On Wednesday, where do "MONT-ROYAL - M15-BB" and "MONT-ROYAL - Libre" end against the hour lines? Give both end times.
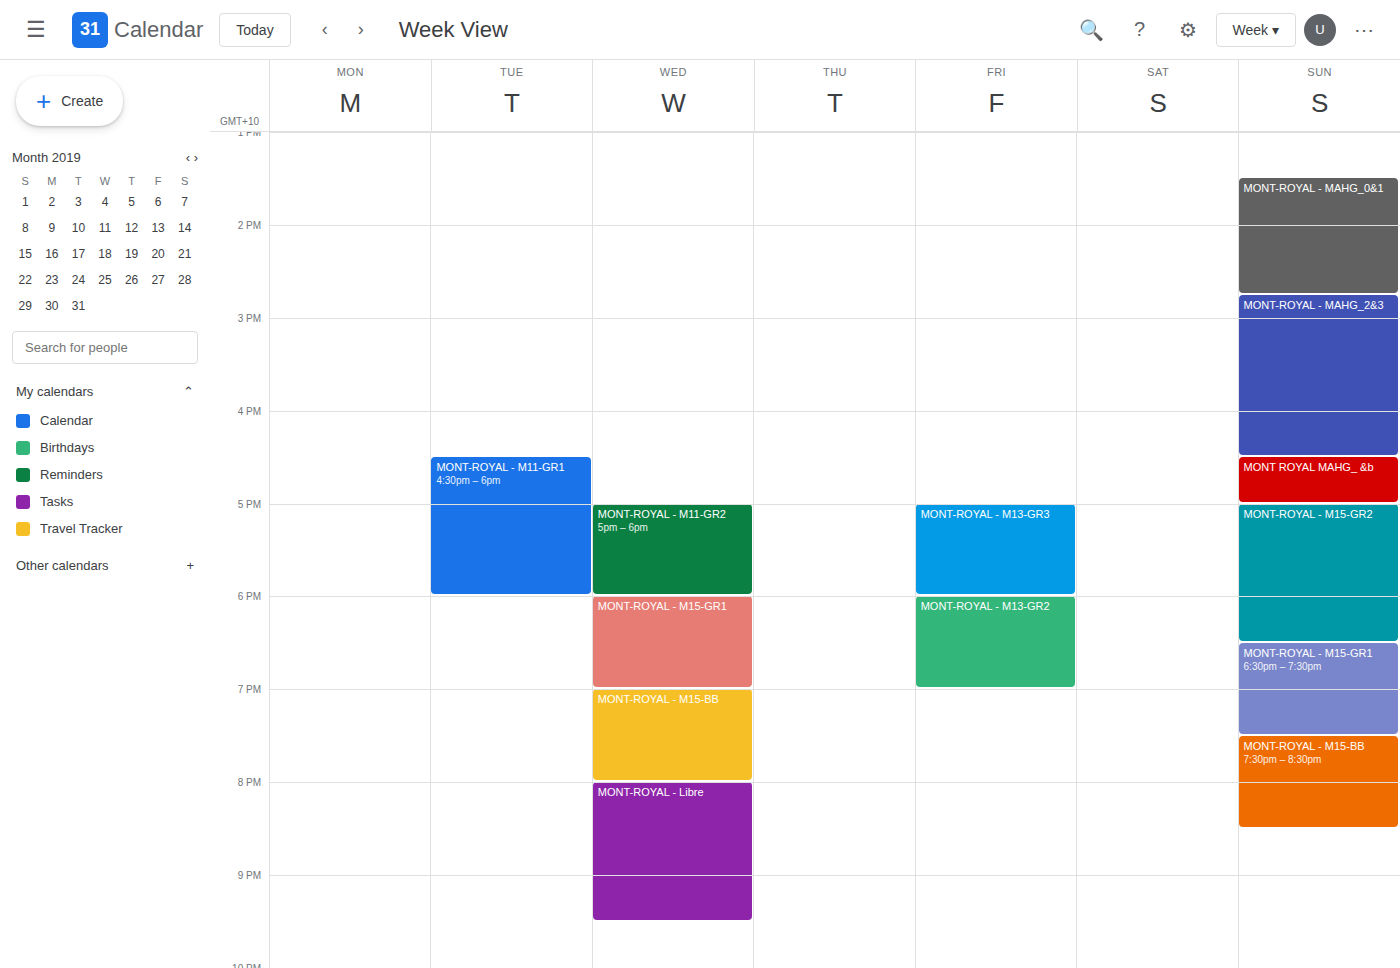
"MONT-ROYAL - M15-BB": 8:00 PM, exactly on the 8 PM line. "MONT-ROYAL - Libre": 9:30 PM, halfway between the 9 PM and 10 PM lines.